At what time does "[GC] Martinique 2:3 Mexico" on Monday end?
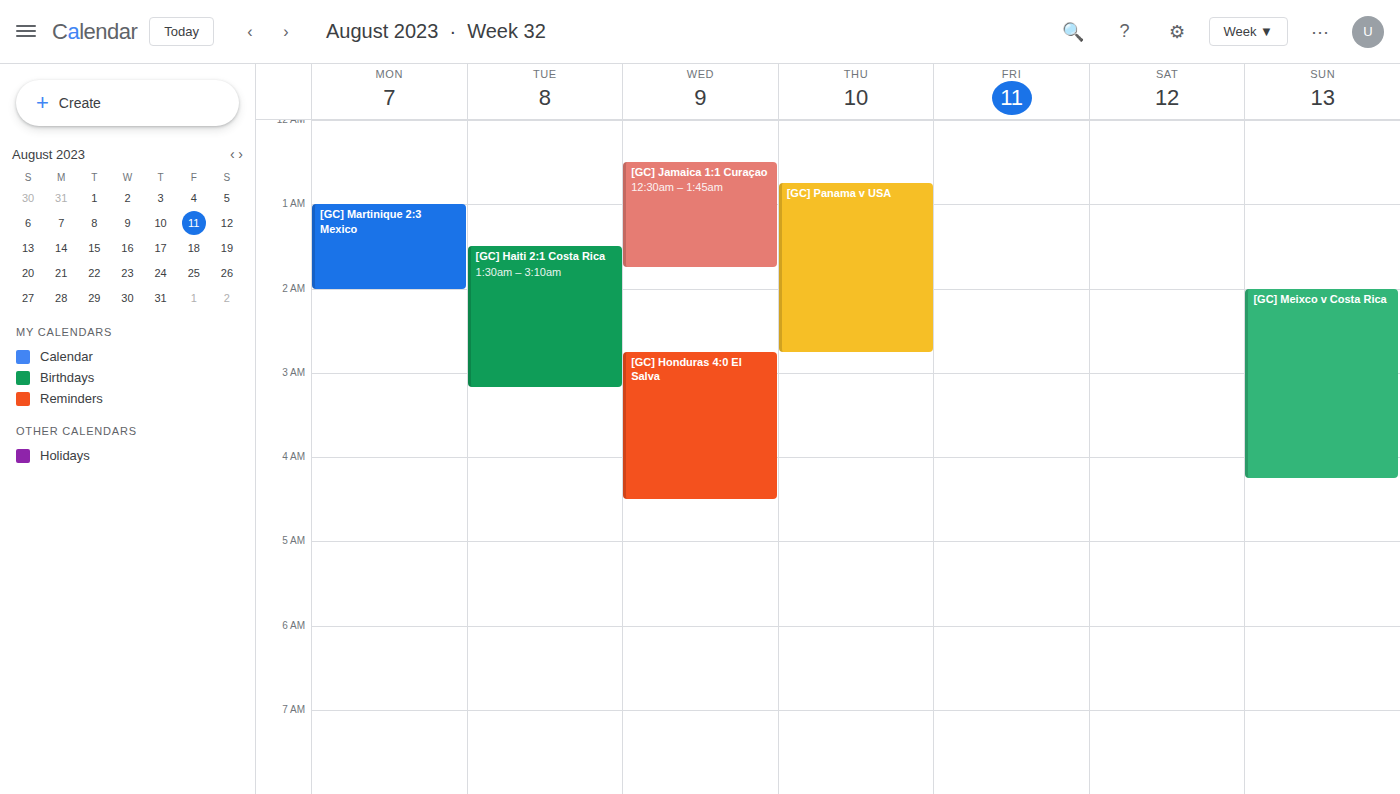
2:00 AM